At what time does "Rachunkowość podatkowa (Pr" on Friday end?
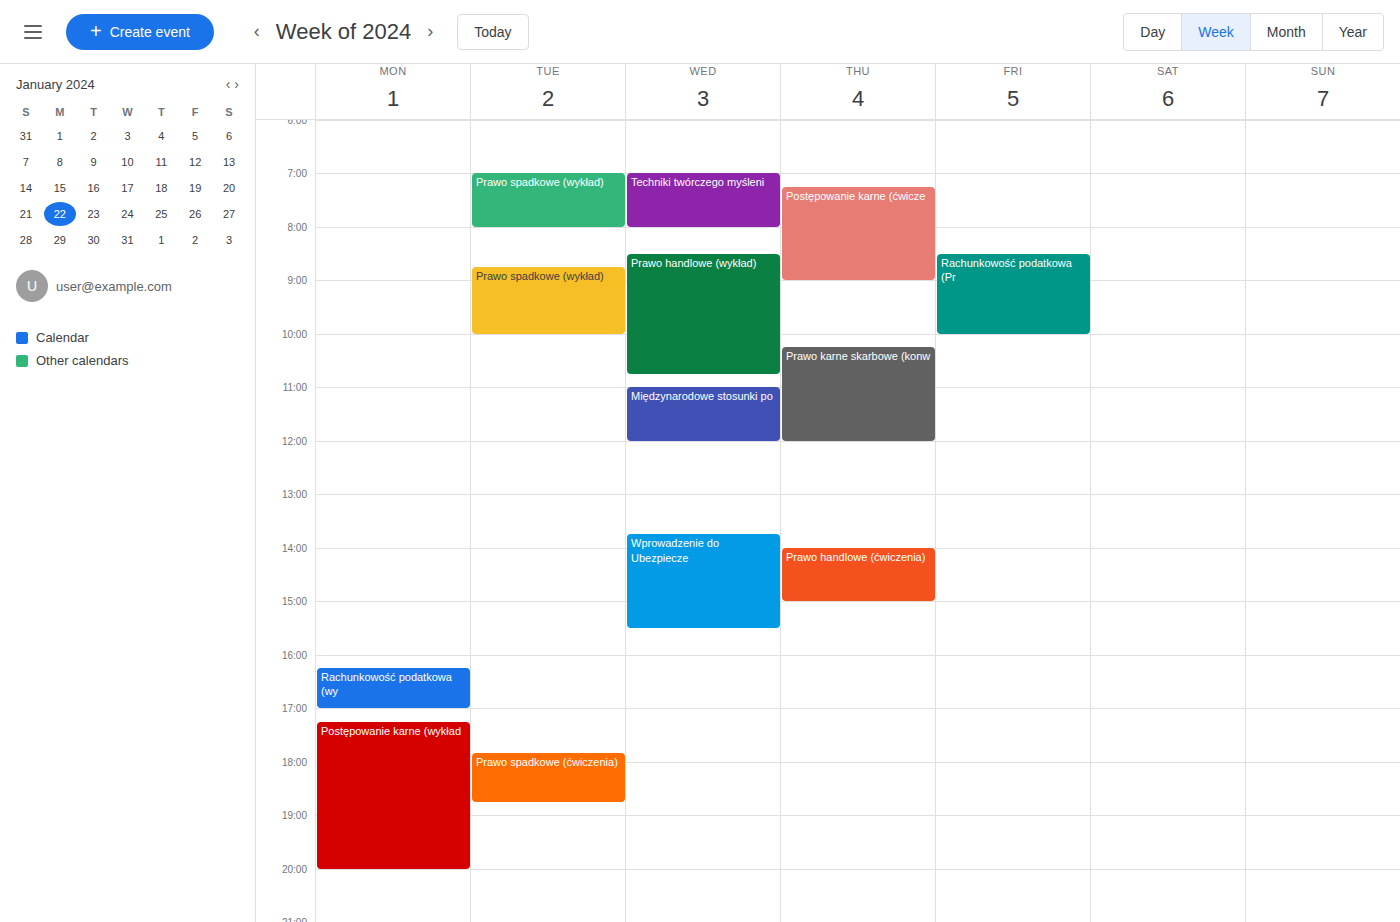
10:00 AM